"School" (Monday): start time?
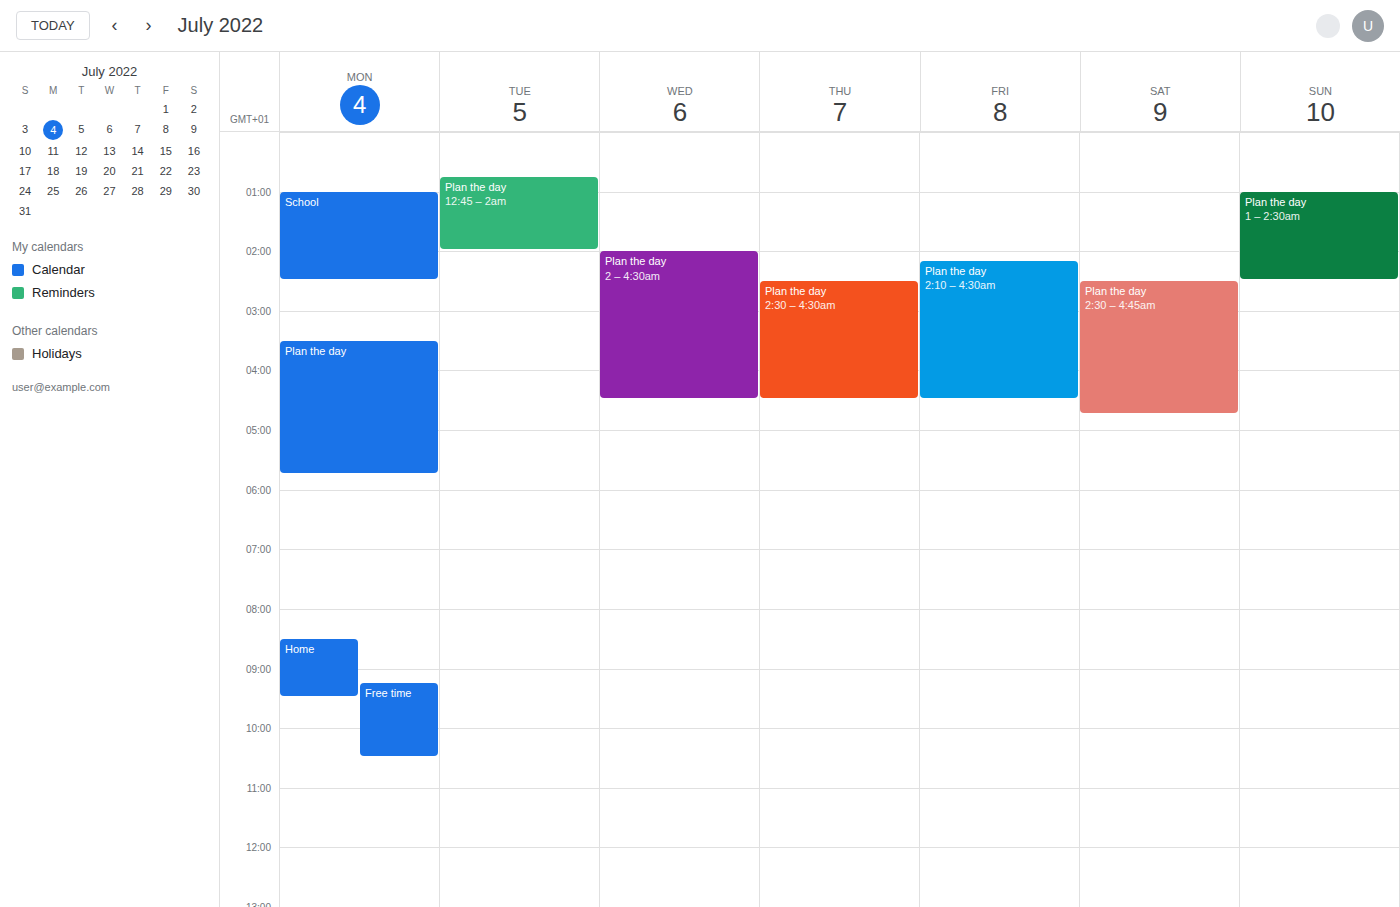
1:00 AM